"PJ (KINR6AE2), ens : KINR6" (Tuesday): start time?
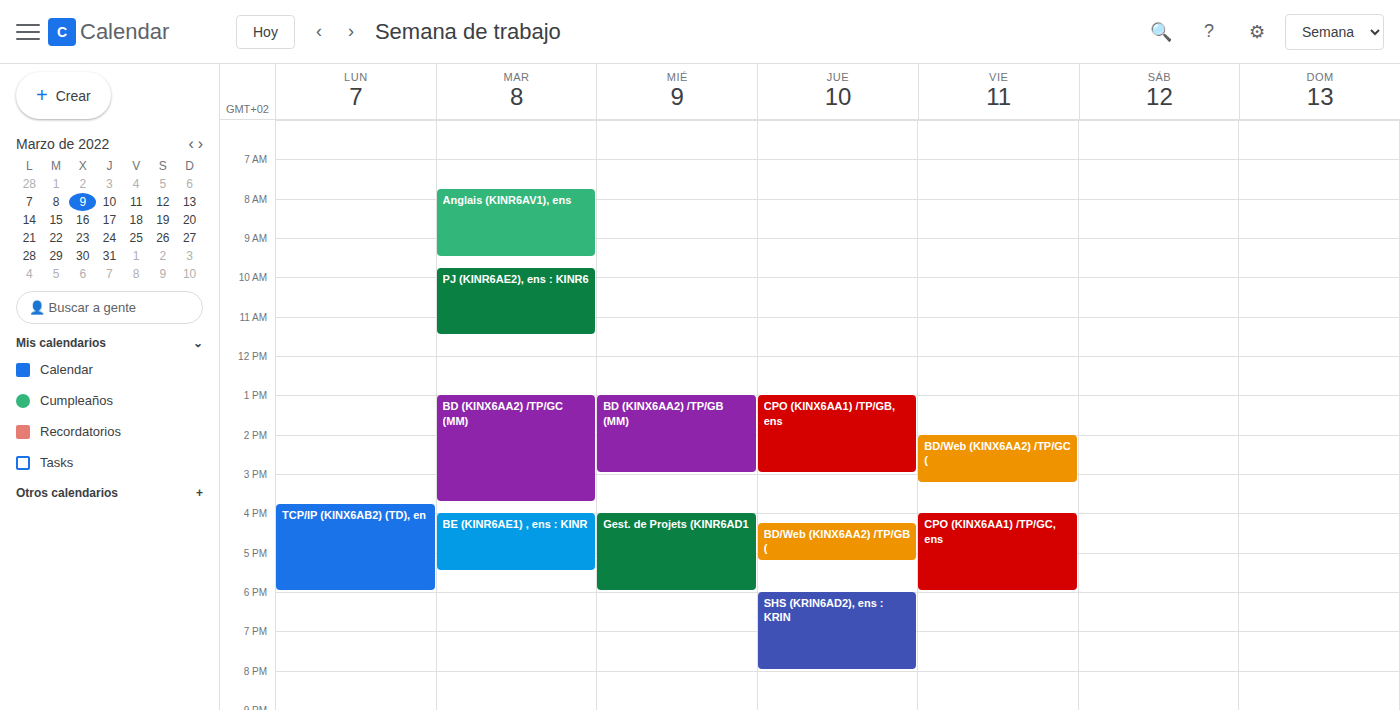
9:45 AM